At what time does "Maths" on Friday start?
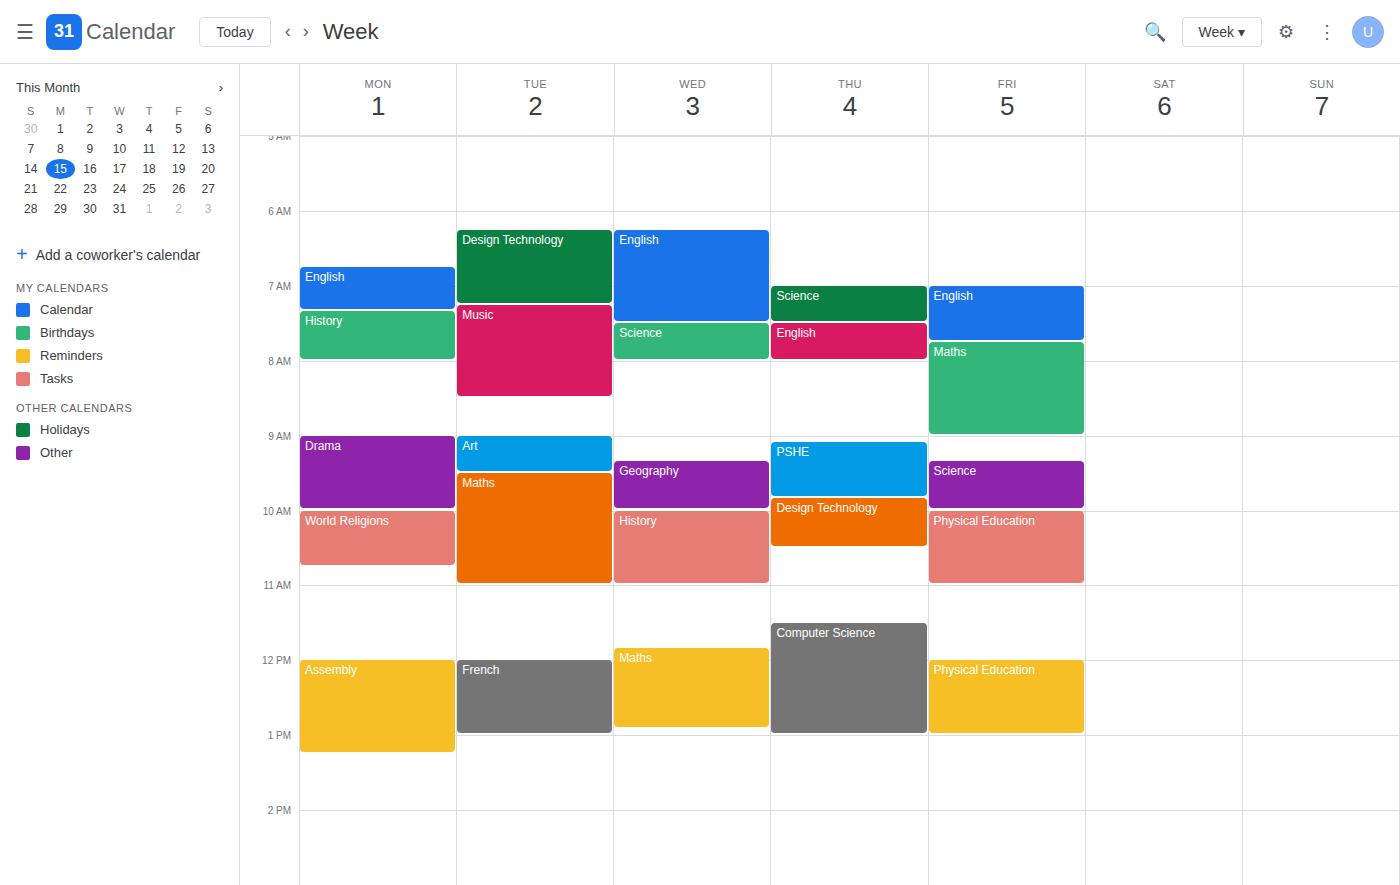
7:45 AM